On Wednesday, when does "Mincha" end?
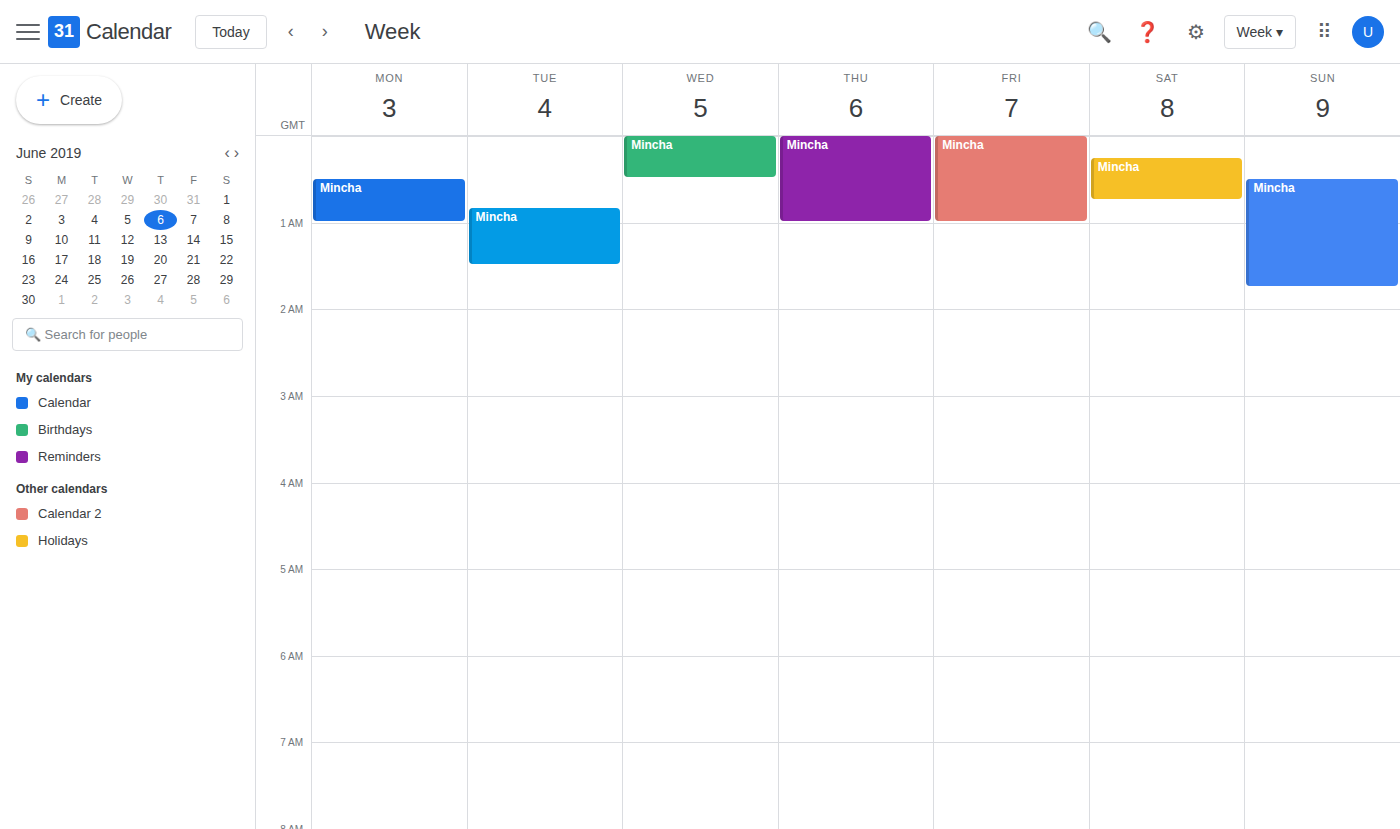
12:30 AM